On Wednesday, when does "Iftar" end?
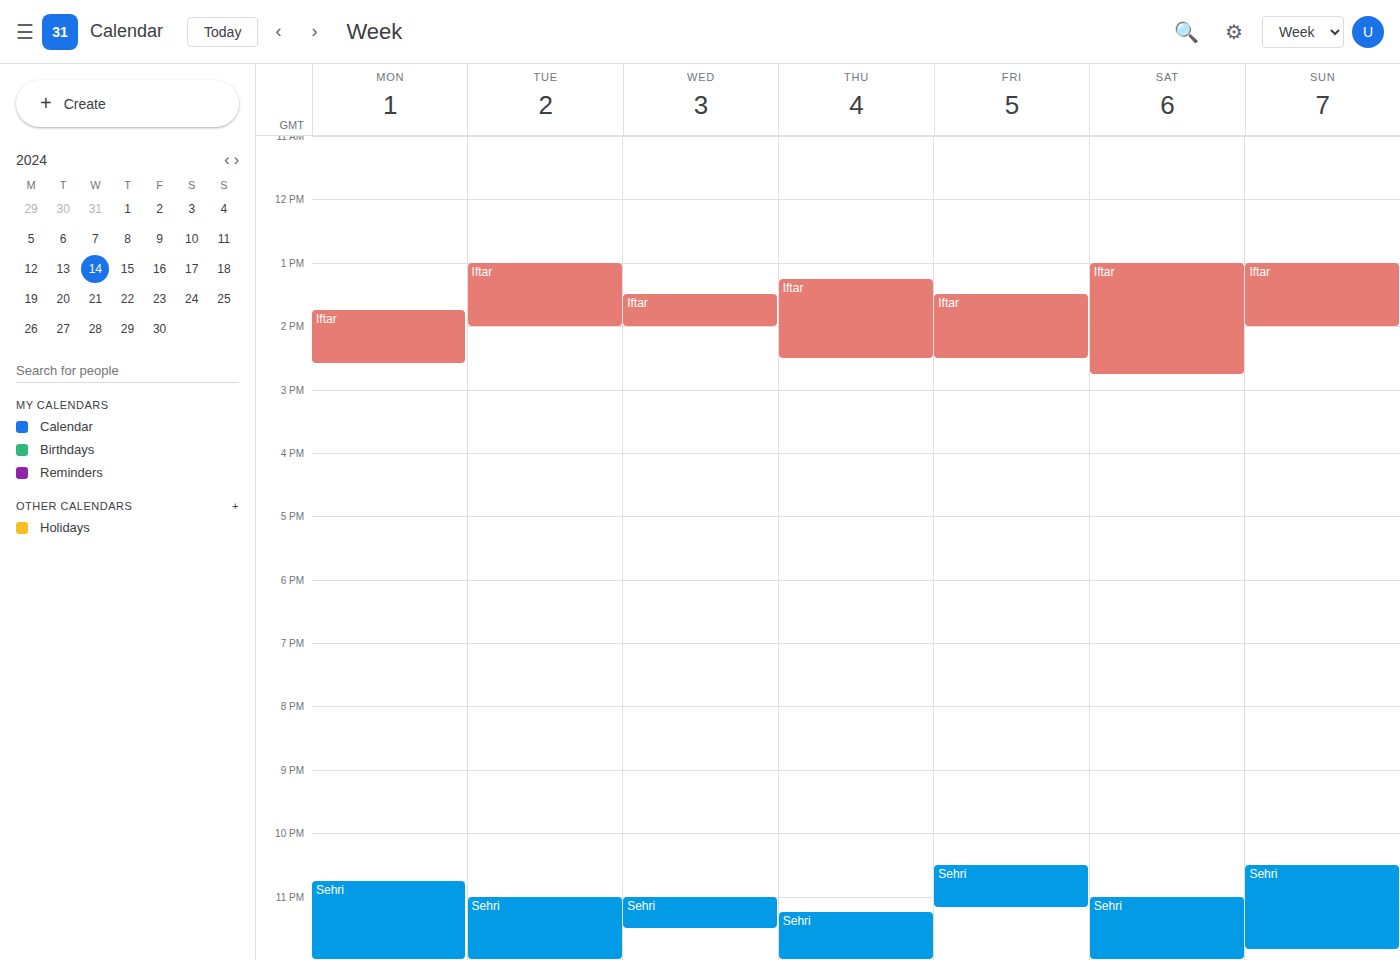
2:00 PM